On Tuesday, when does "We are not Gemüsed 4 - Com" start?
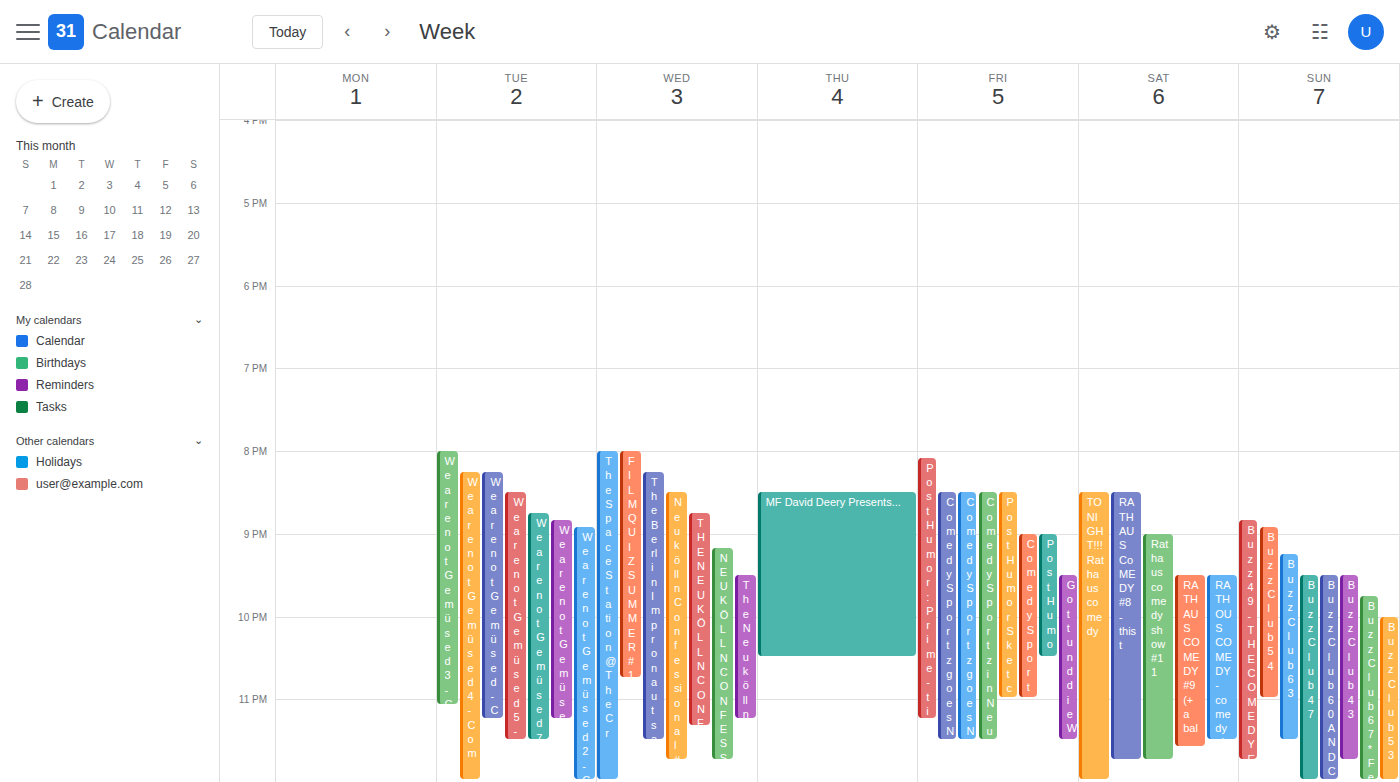
8:15 PM